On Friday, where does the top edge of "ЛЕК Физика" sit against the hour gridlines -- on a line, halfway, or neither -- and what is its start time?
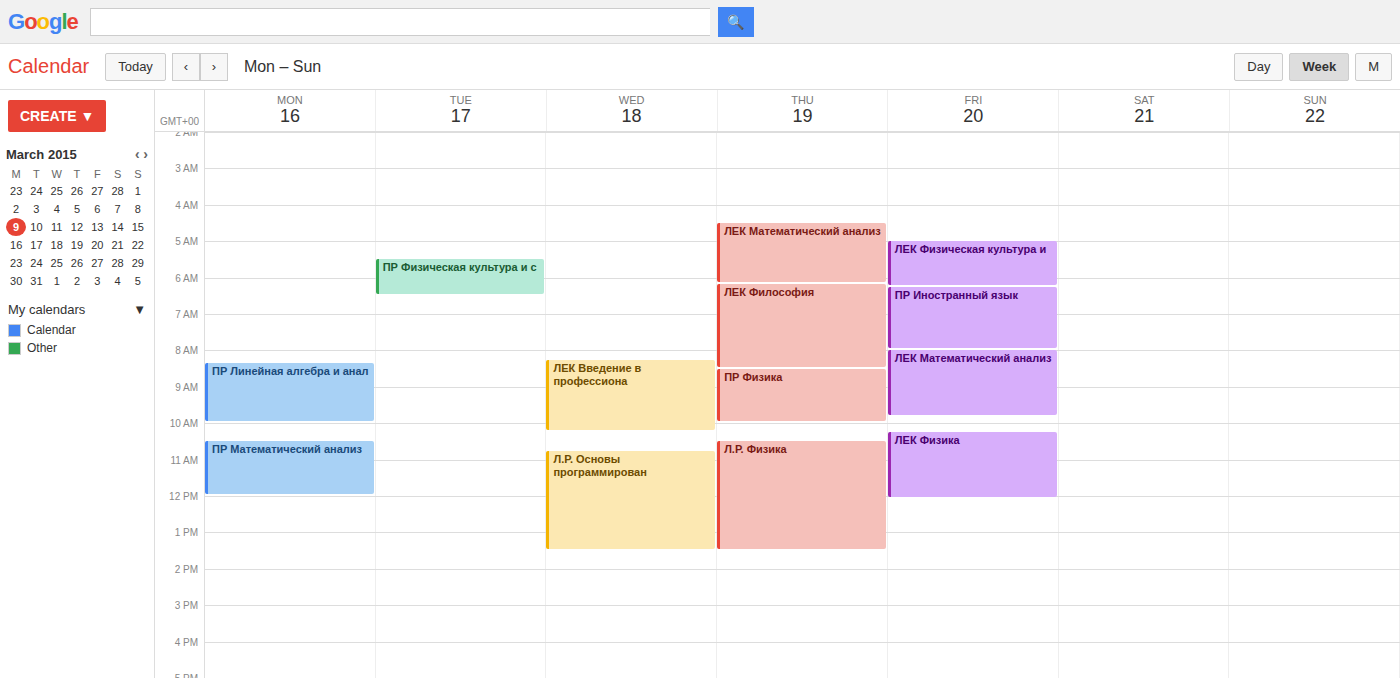
10:15 -- neither: a quarter of the way from the 10:00 line to the 11:00 line.